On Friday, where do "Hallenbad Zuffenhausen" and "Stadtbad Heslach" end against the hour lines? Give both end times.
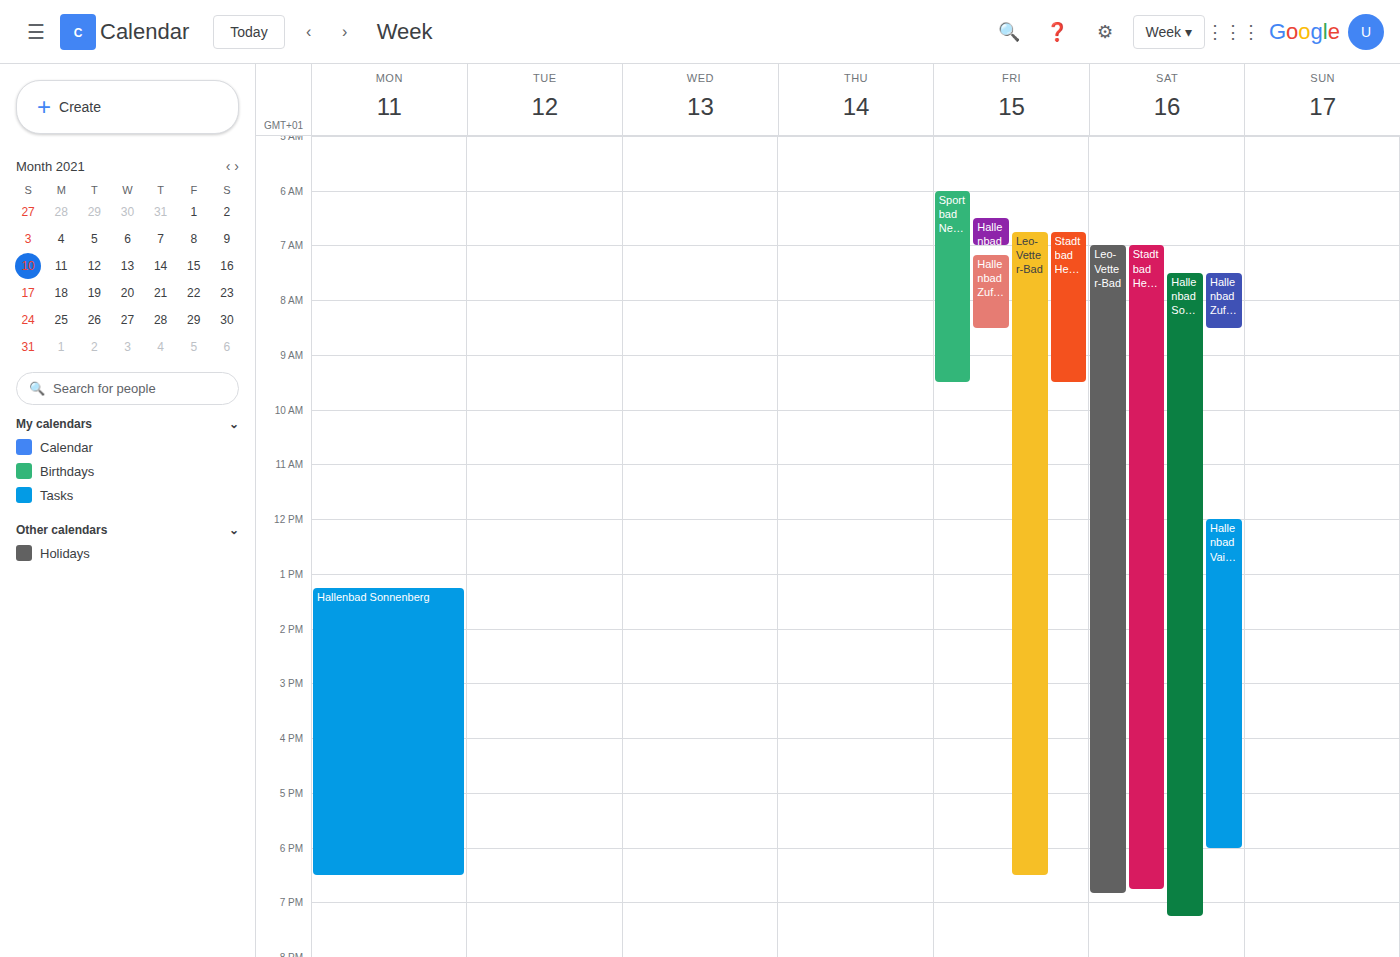
"Hallenbad Zuffenhausen": 08:30, halfway between the 08:00 and 09:00 lines. "Stadtbad Heslach": 09:30, halfway between the 09:00 and 10:00 lines.